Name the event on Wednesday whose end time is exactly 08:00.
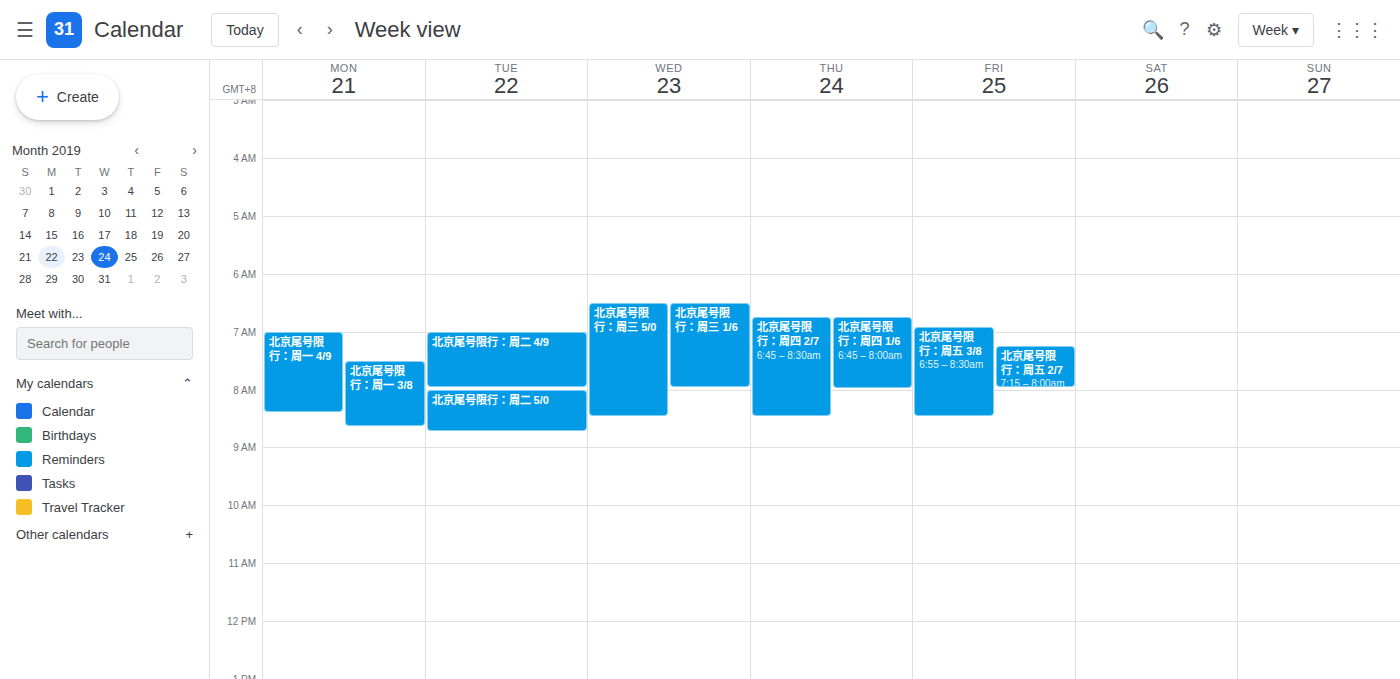
"北京尾号限行：周三 1/6"